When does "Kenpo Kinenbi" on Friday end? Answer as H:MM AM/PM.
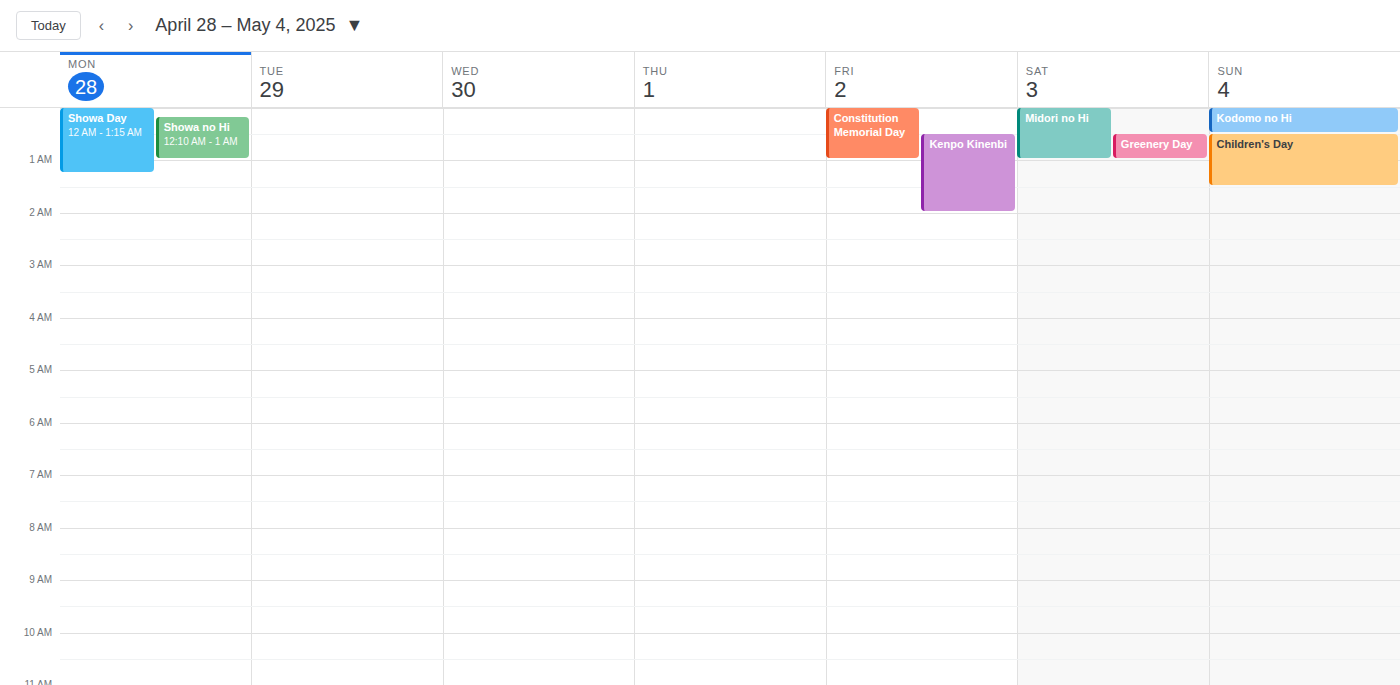
2:00 AM